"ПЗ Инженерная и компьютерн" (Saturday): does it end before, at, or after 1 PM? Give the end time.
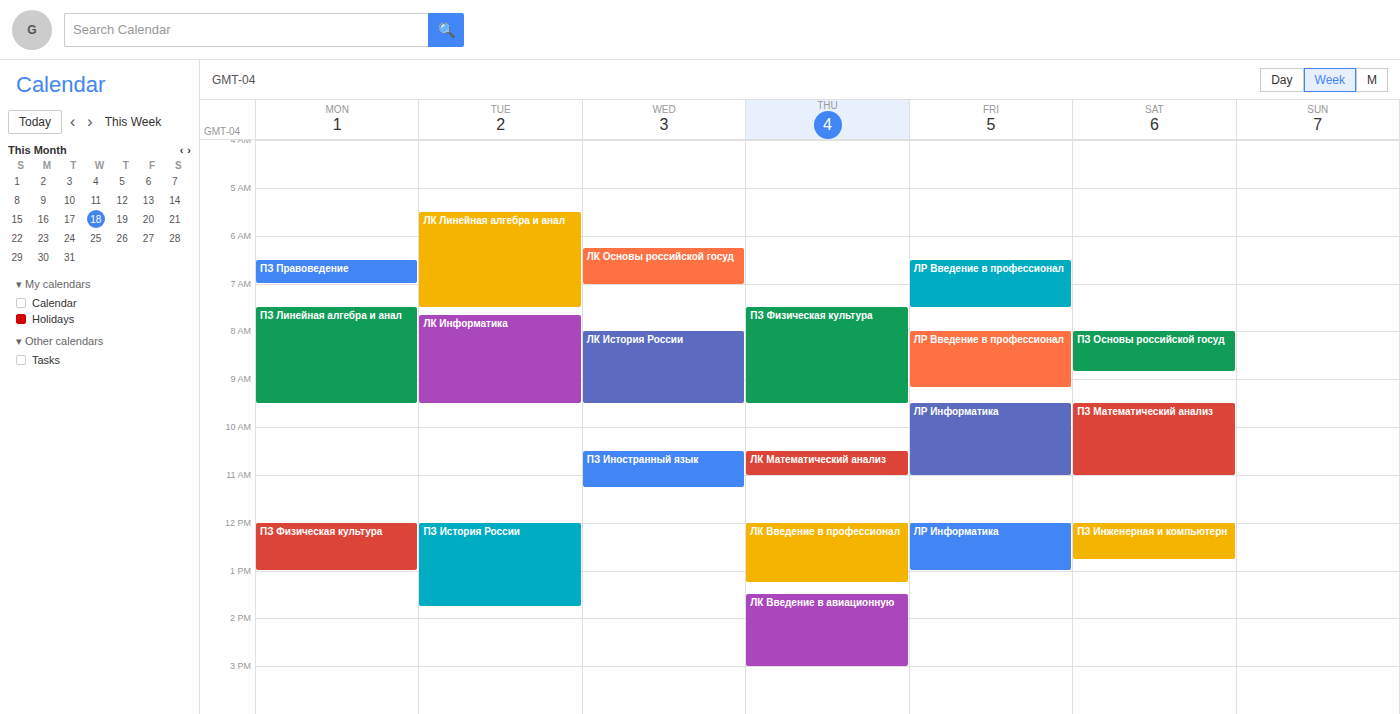
12:45 PM -- before 1 PM, 15 minutes above the 1 PM line.